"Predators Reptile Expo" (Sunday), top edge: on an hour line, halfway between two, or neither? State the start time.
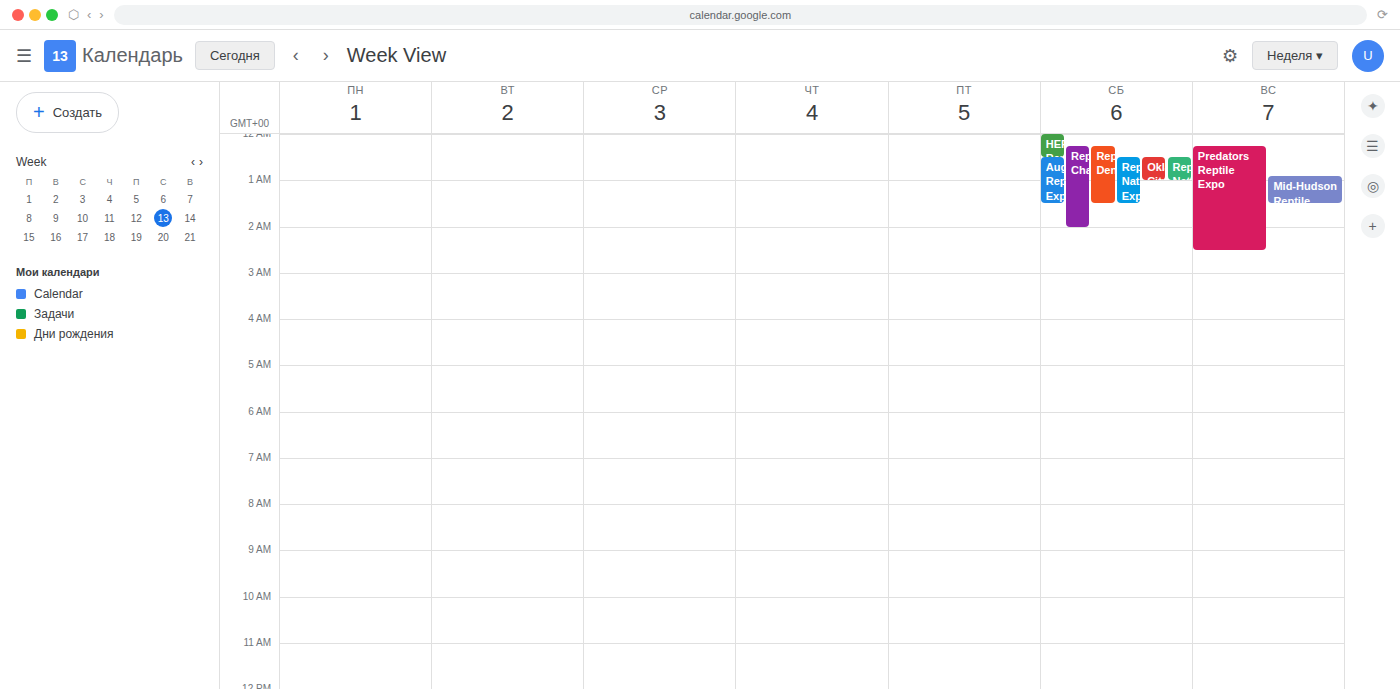
12:15 AM -- neither: a quarter of the way from the 12 AM line to the 1 AM line.